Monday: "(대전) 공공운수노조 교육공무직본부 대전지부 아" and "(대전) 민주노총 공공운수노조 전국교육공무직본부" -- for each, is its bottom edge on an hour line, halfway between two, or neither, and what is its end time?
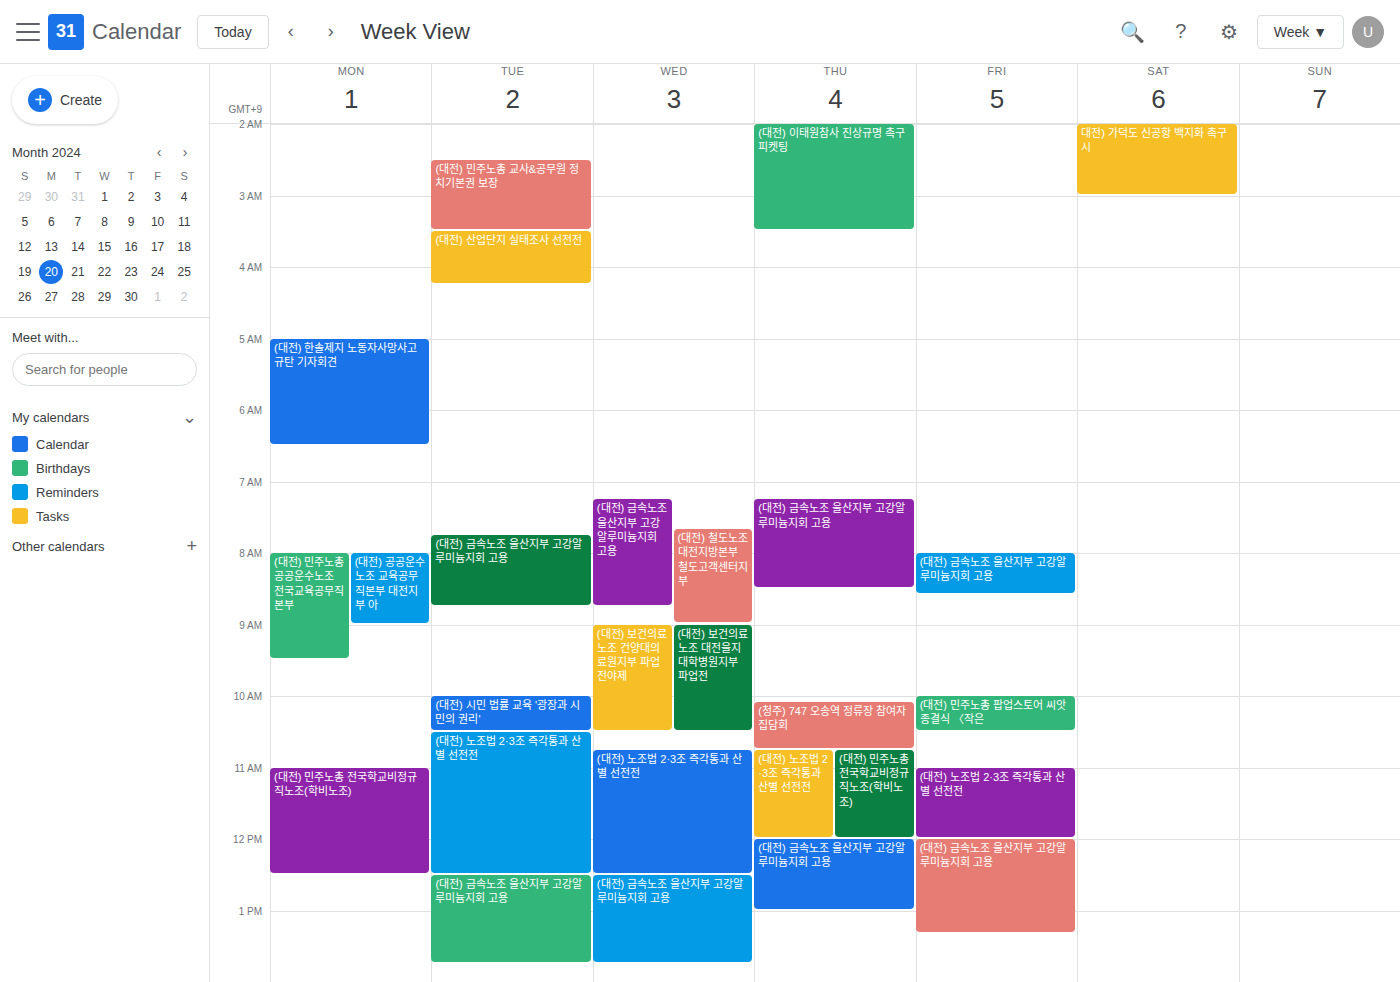
"(대전) 공공운수노조 교육공무직본부 대전지부 아": 9:00 AM, exactly on the 9 AM line. "(대전) 민주노총 공공운수노조 전국교육공무직본부": 9:30 AM, halfway between the 9 AM and 10 AM lines.